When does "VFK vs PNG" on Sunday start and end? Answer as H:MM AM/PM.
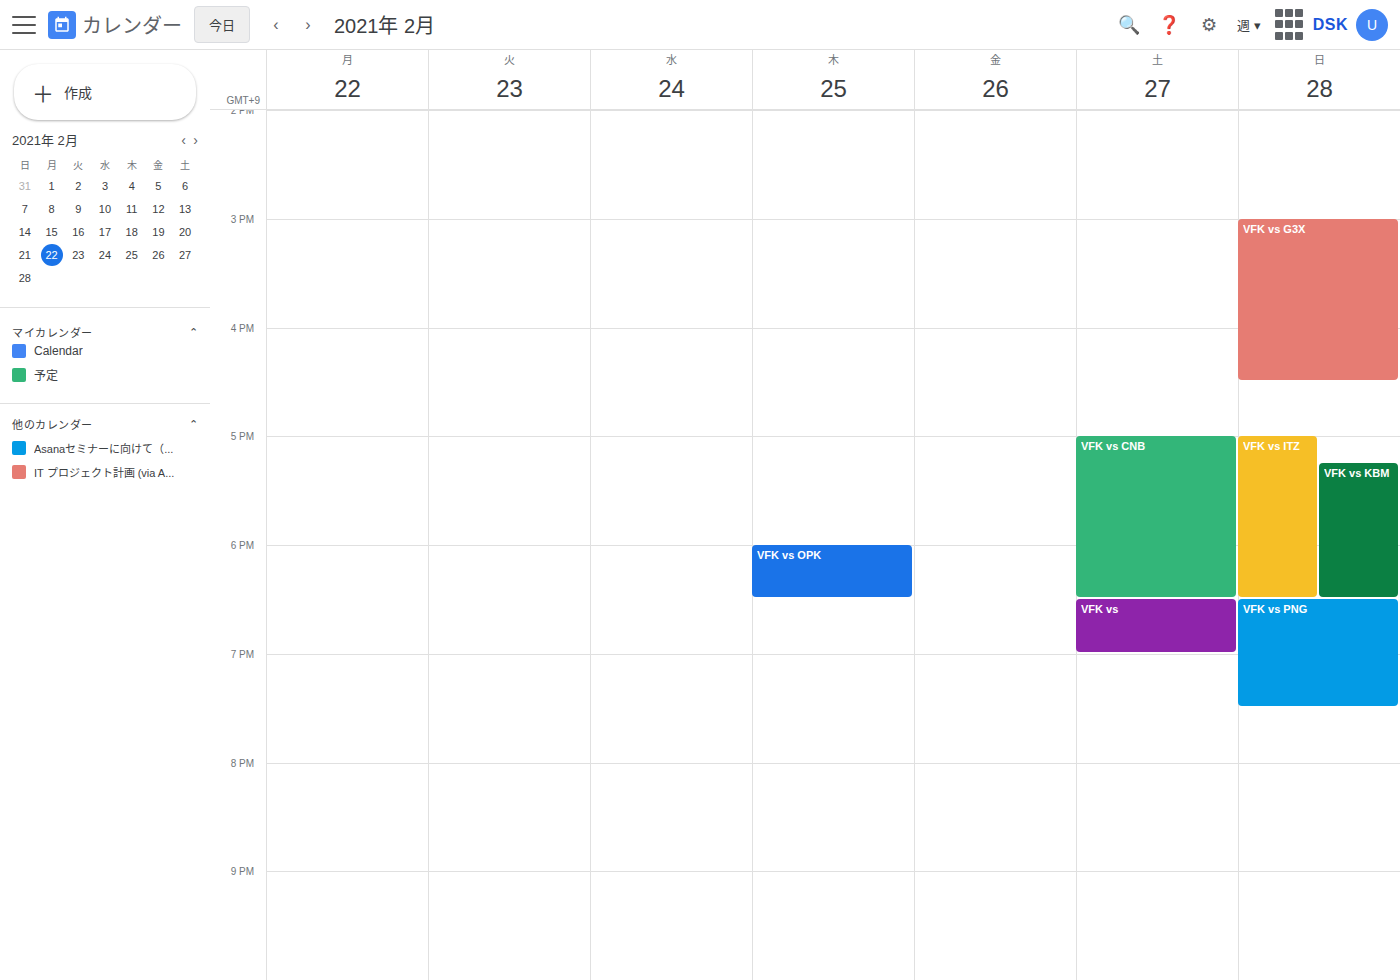
6:30 PM to 7:30 PM